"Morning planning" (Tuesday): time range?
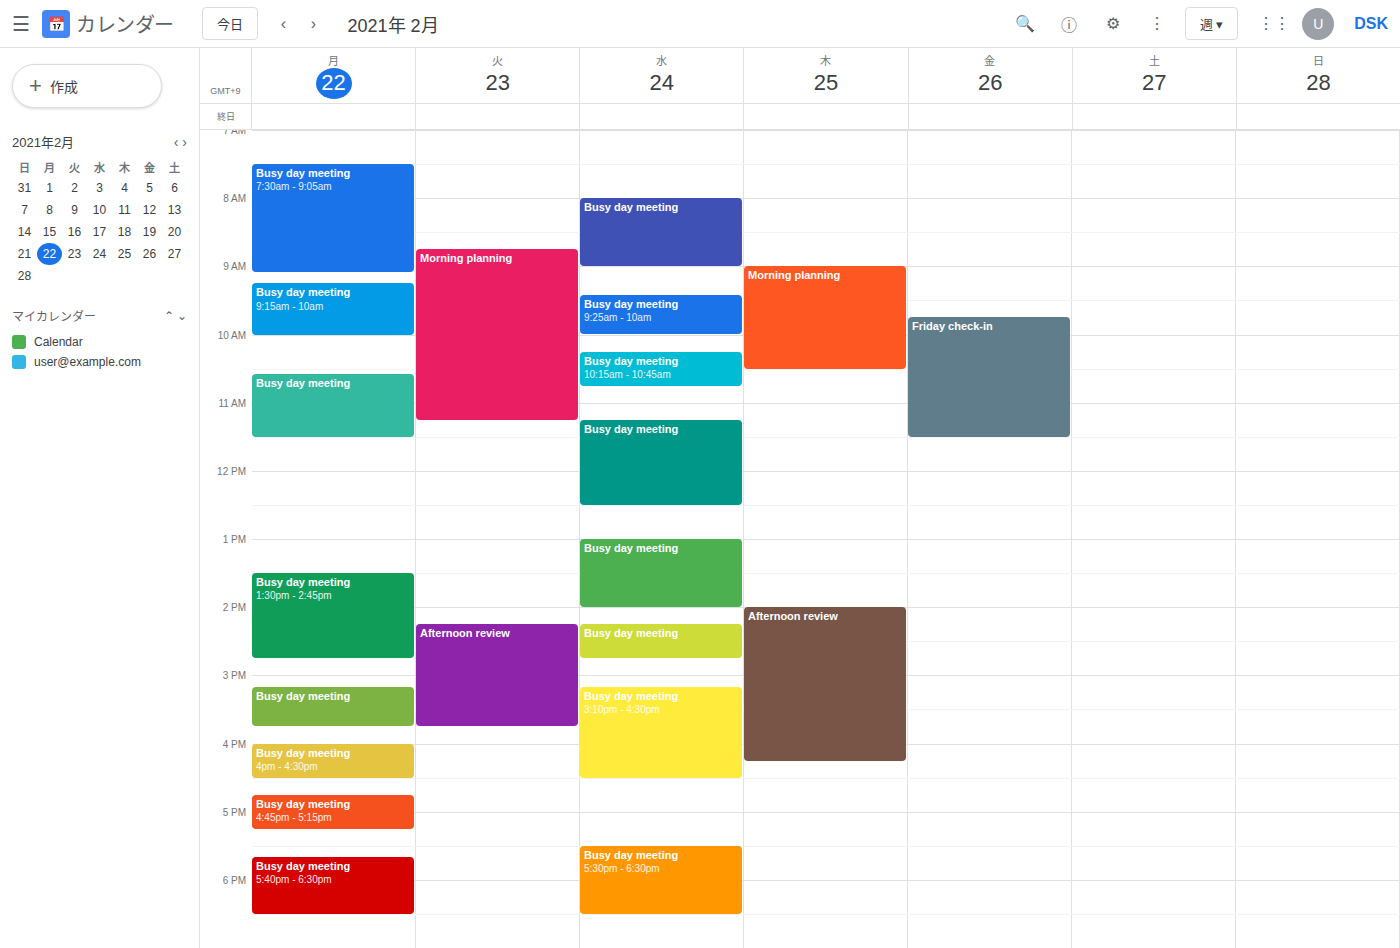
8:45 AM to 11:15 AM